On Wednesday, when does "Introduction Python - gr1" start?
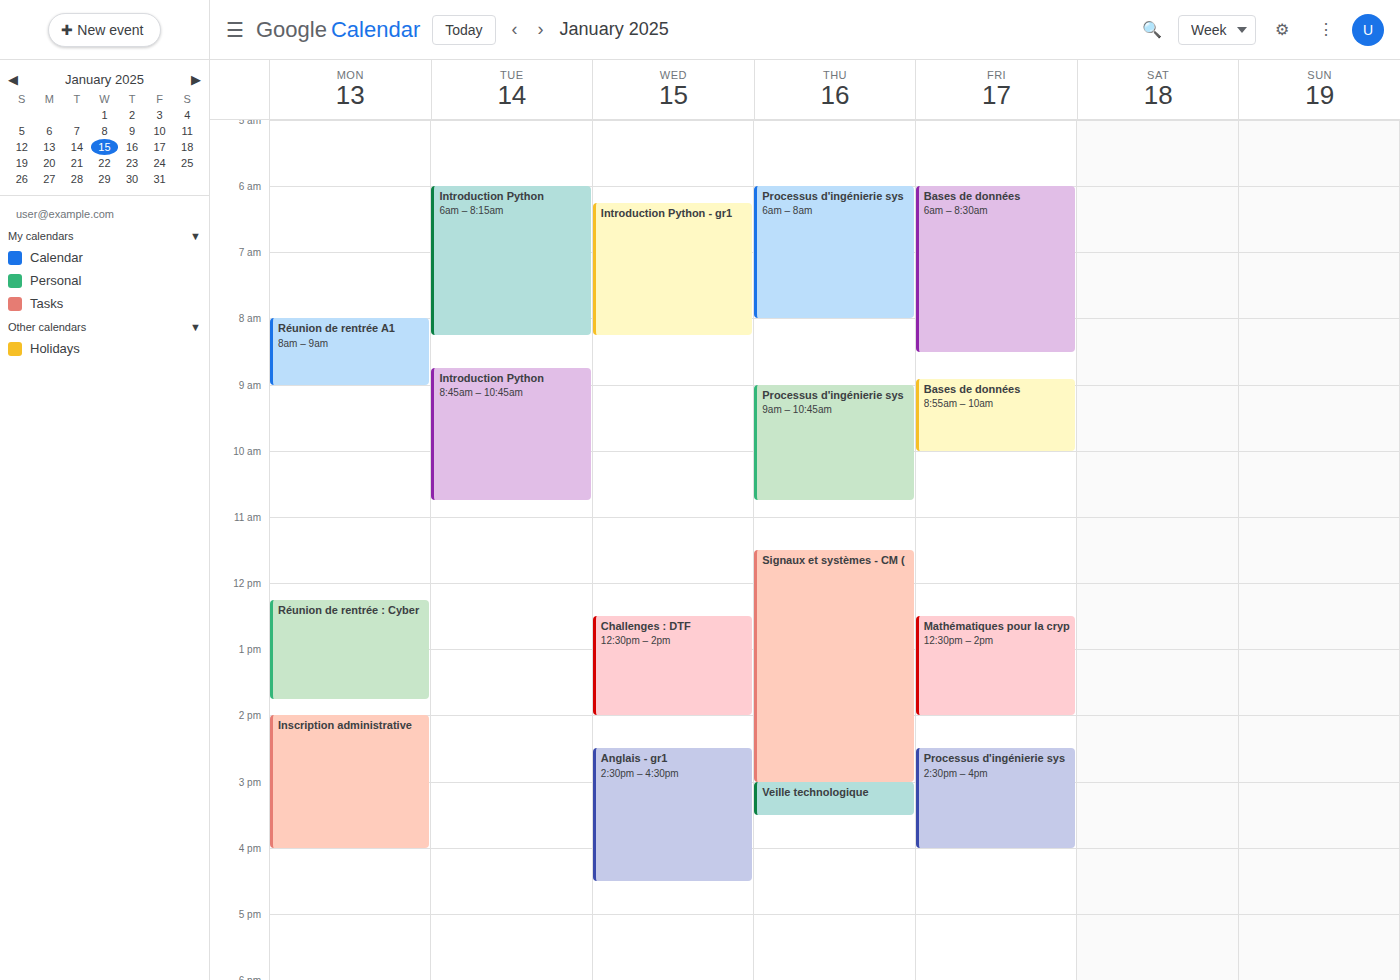
6:15 AM